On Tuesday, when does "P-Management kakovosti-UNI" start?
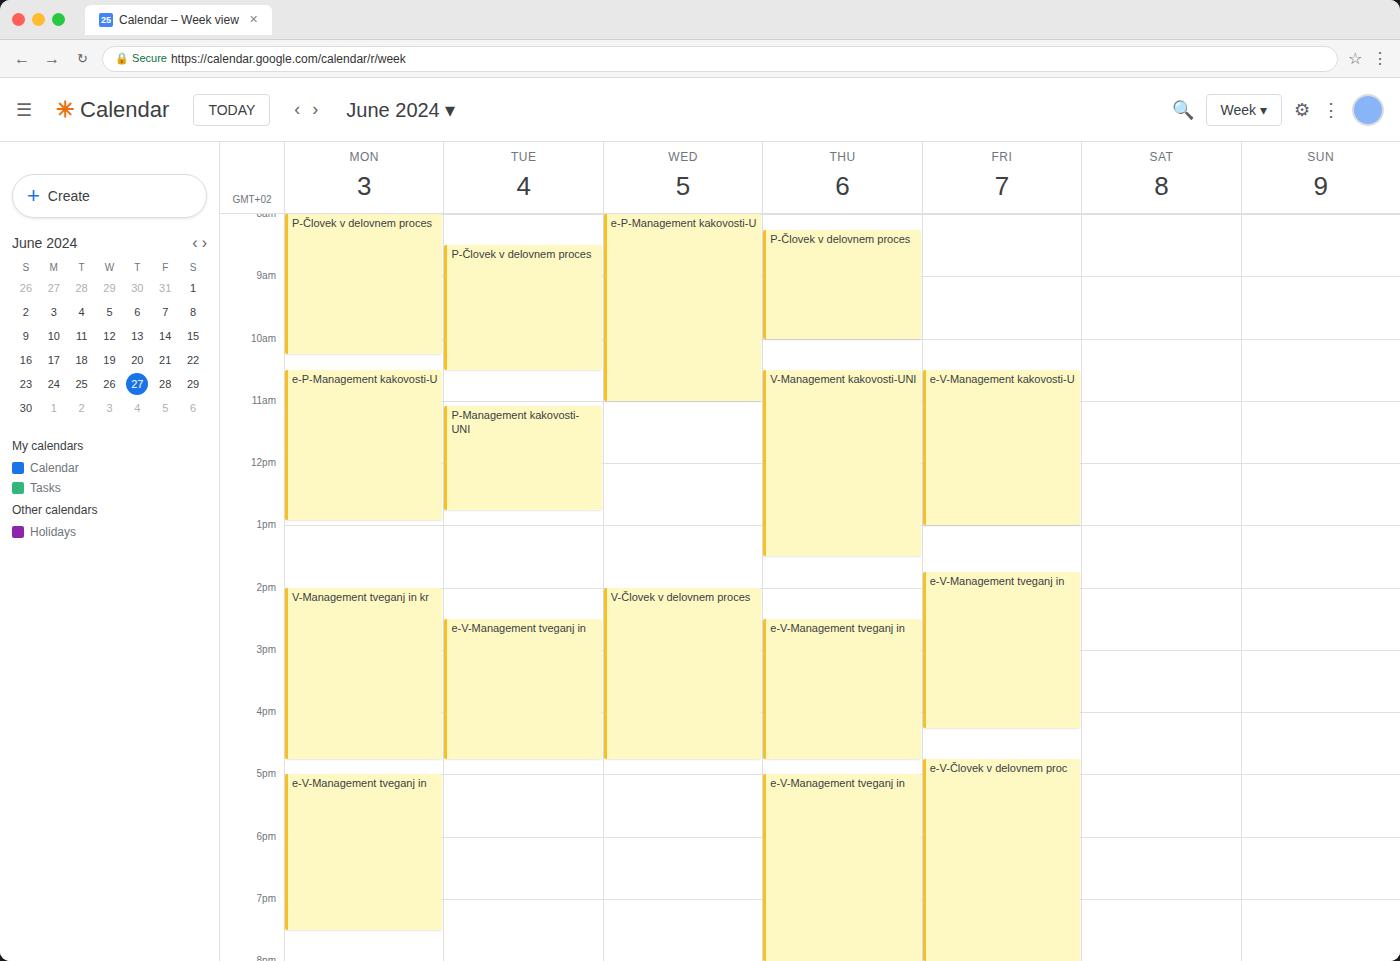
11:05 AM